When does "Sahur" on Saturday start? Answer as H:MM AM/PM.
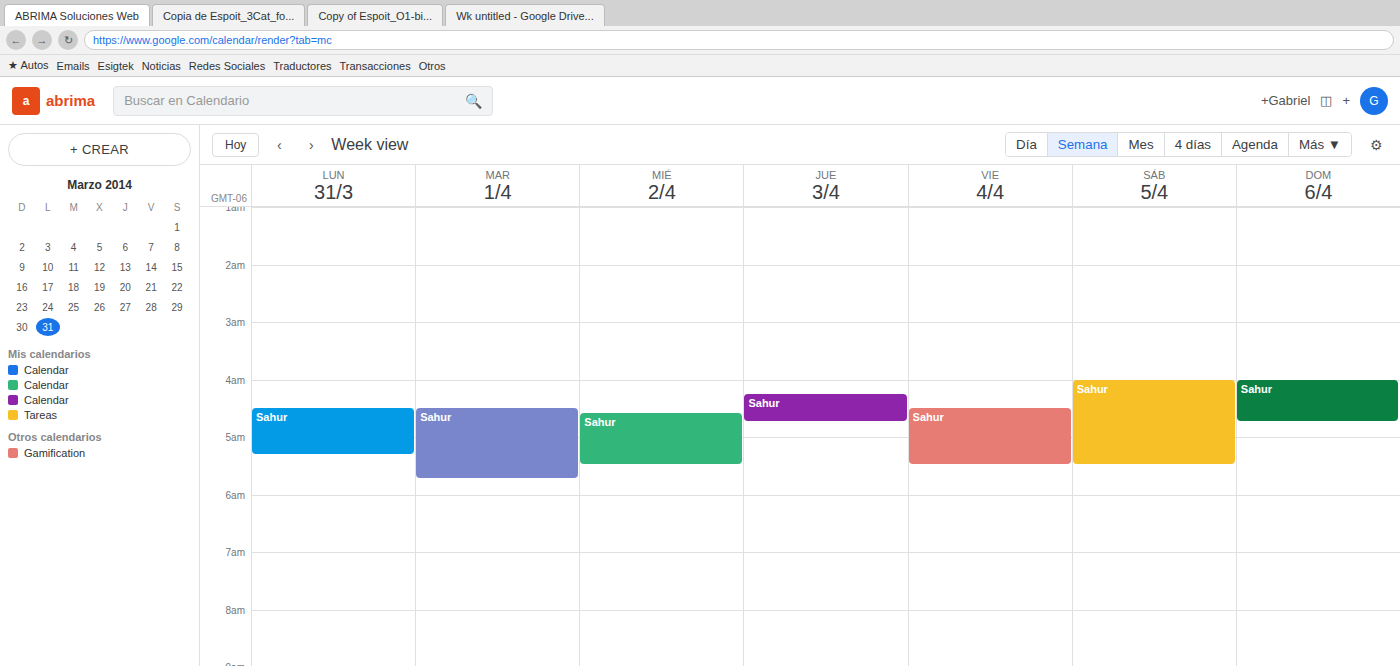
4:00 AM